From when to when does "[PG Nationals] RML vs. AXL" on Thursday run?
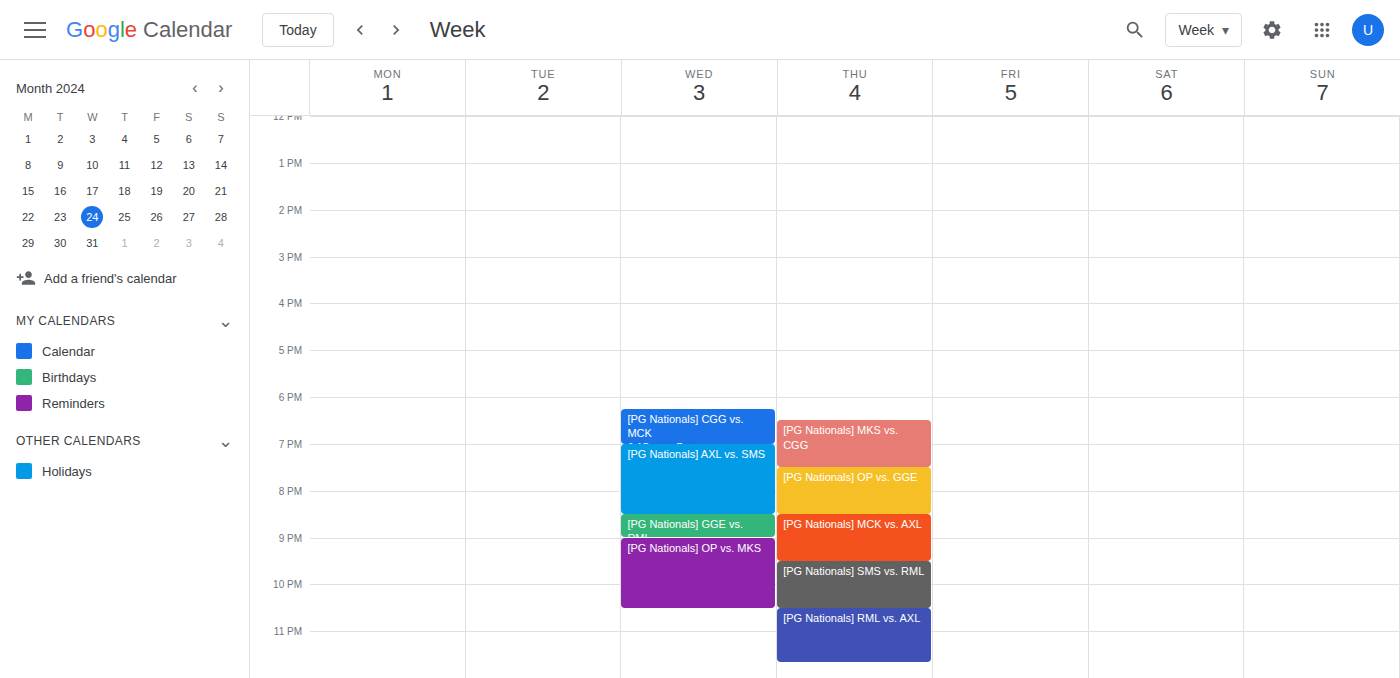
10:30 PM to 11:40 PM